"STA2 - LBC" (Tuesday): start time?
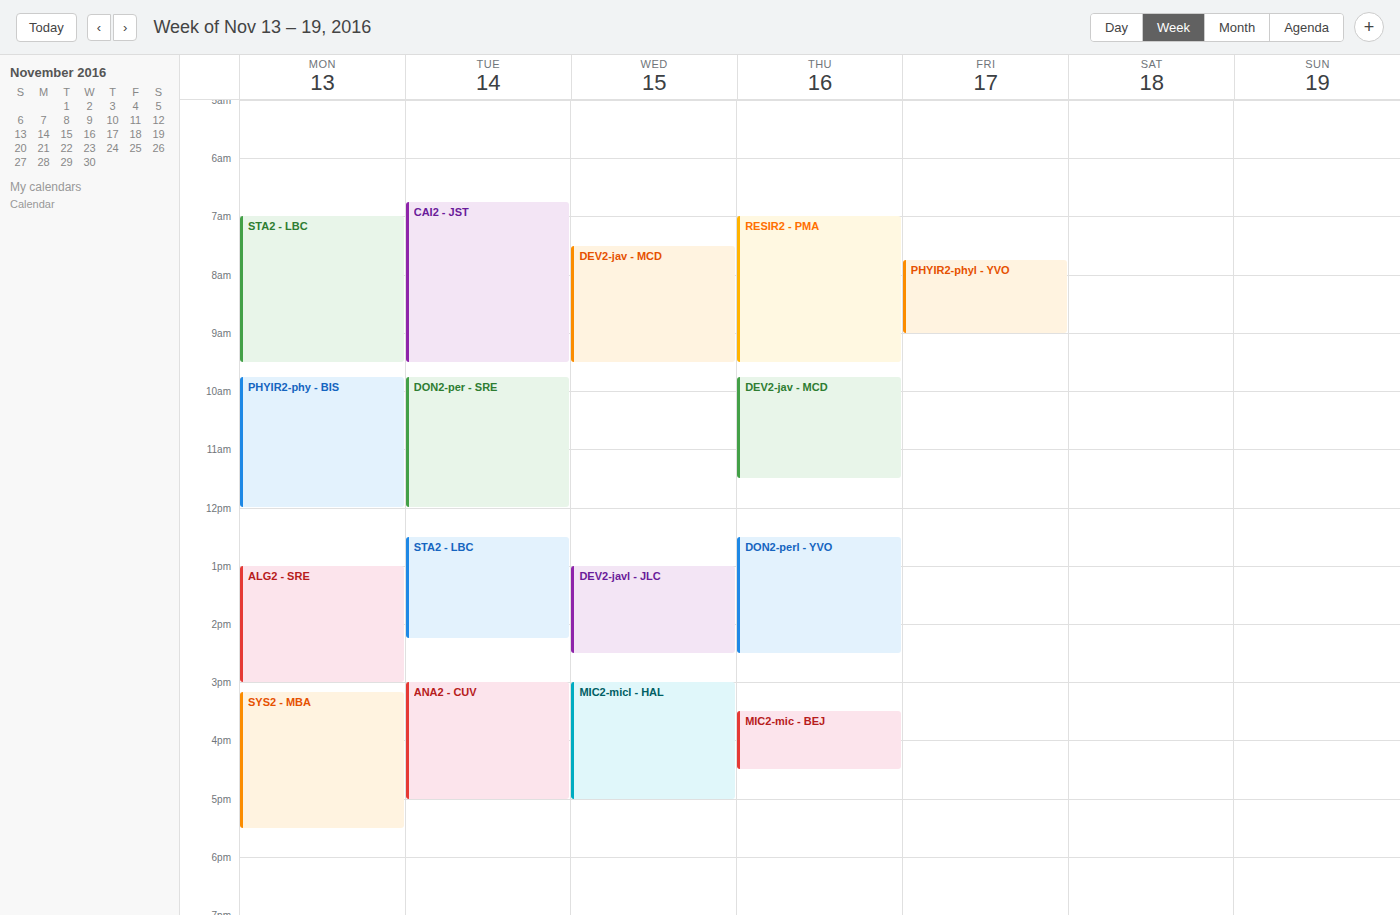
12:30 PM